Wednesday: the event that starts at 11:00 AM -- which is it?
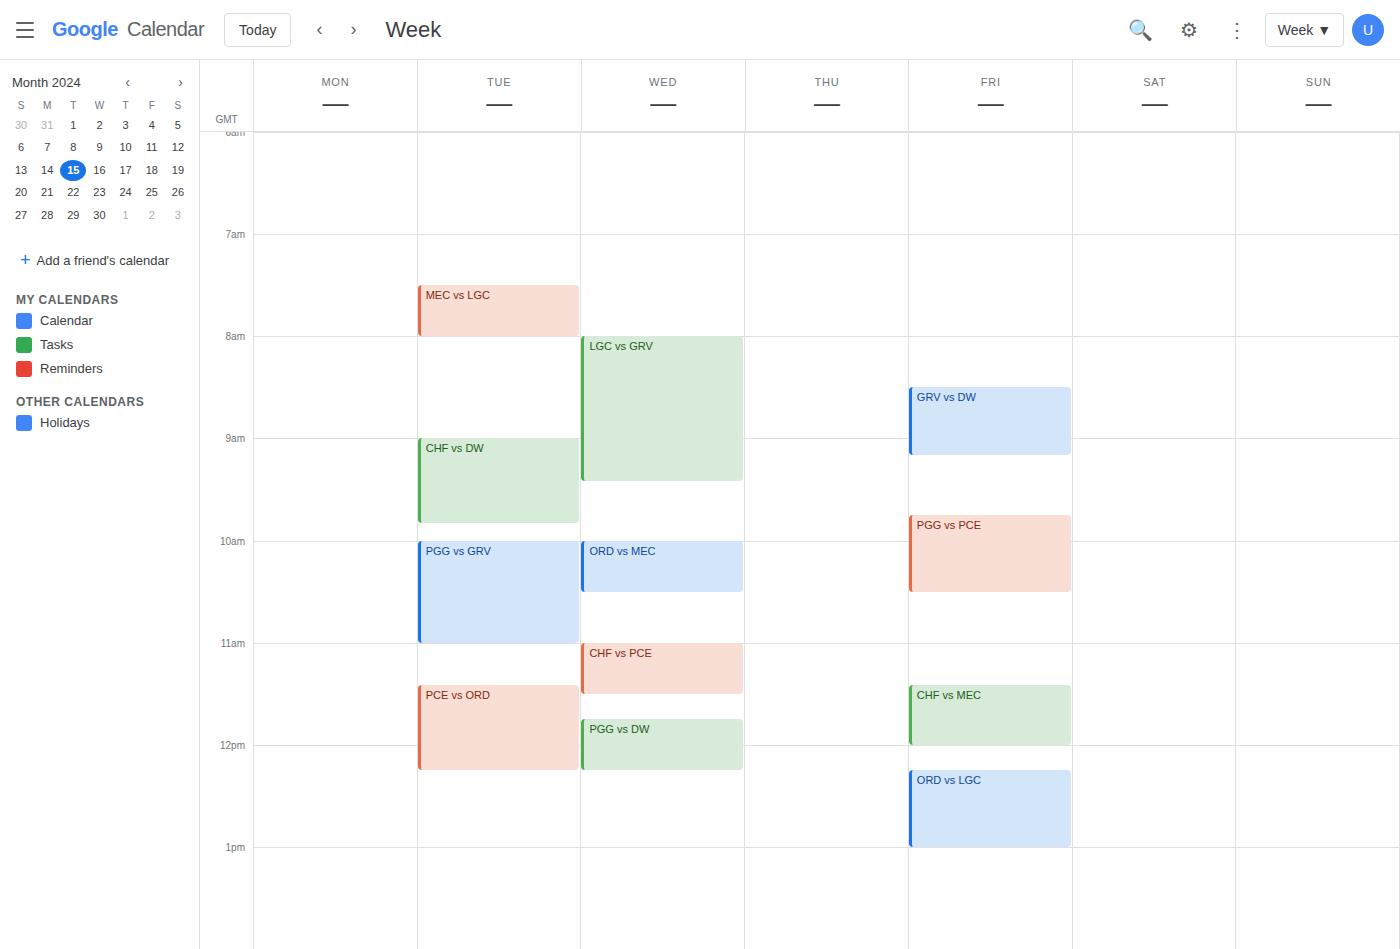
"CHF vs PCE"